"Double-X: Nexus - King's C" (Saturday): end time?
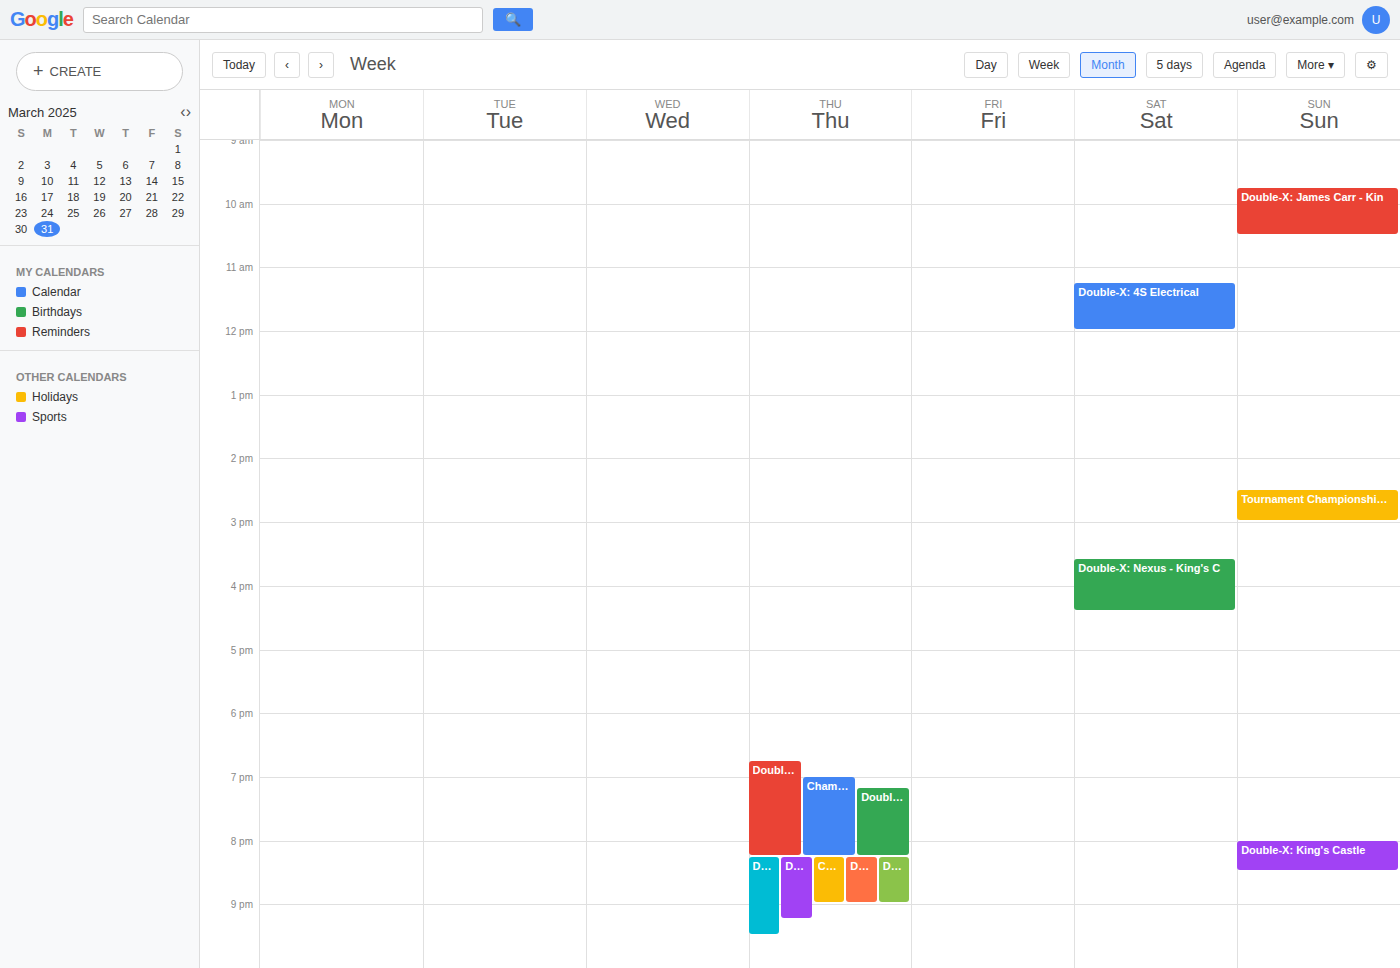
4:25 PM